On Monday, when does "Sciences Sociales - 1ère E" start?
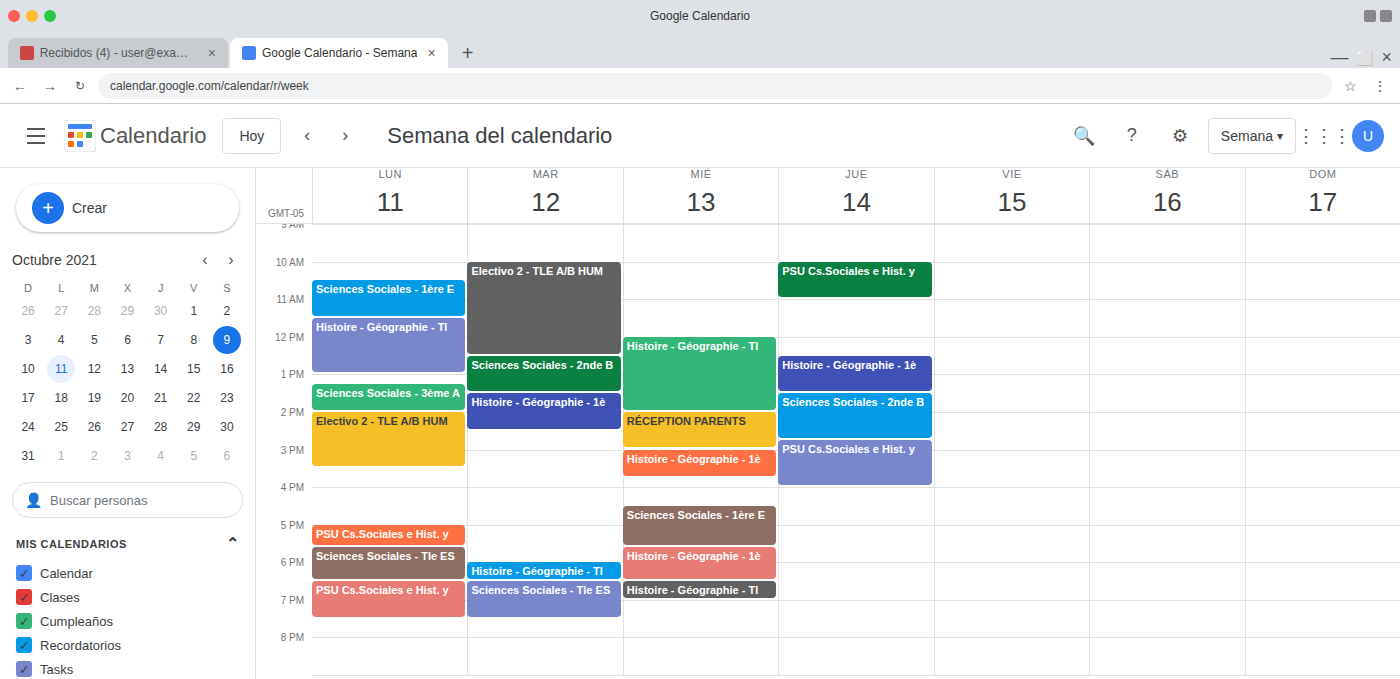
10:30 AM